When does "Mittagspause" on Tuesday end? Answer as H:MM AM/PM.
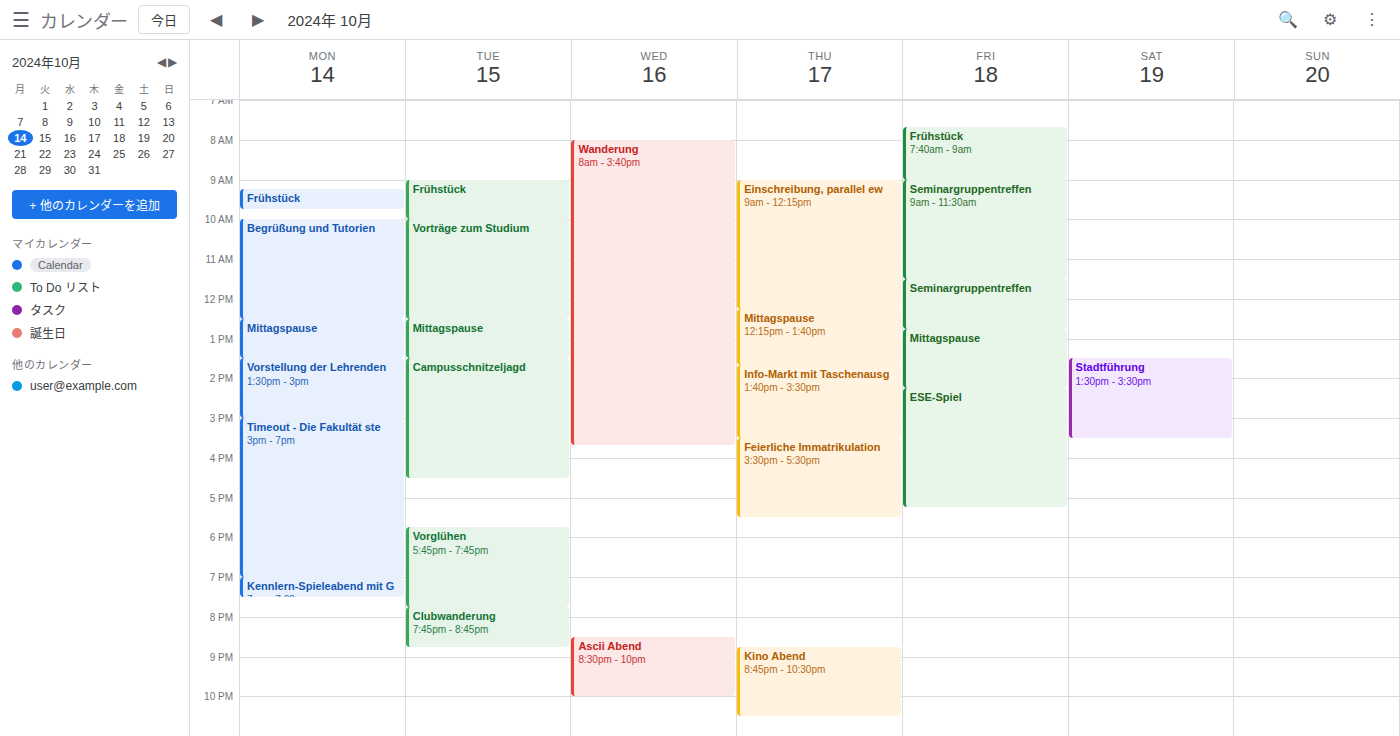
1:30 PM